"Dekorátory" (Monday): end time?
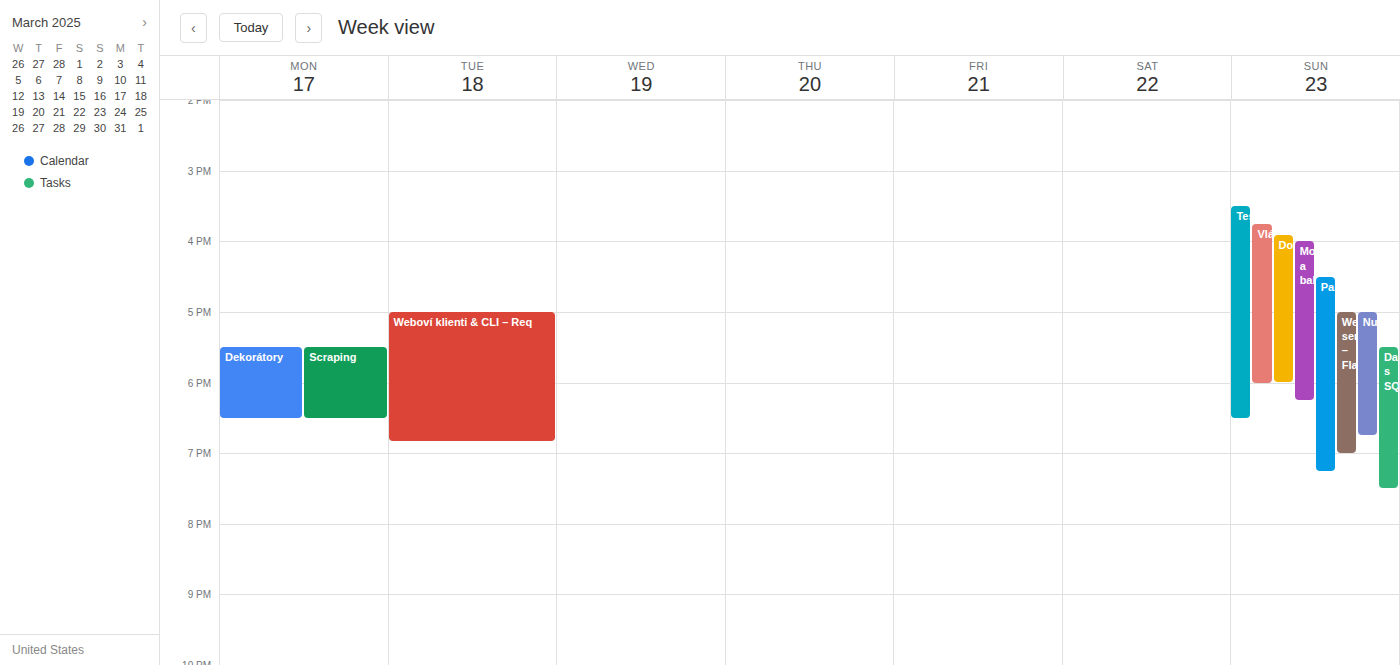
6:30 PM